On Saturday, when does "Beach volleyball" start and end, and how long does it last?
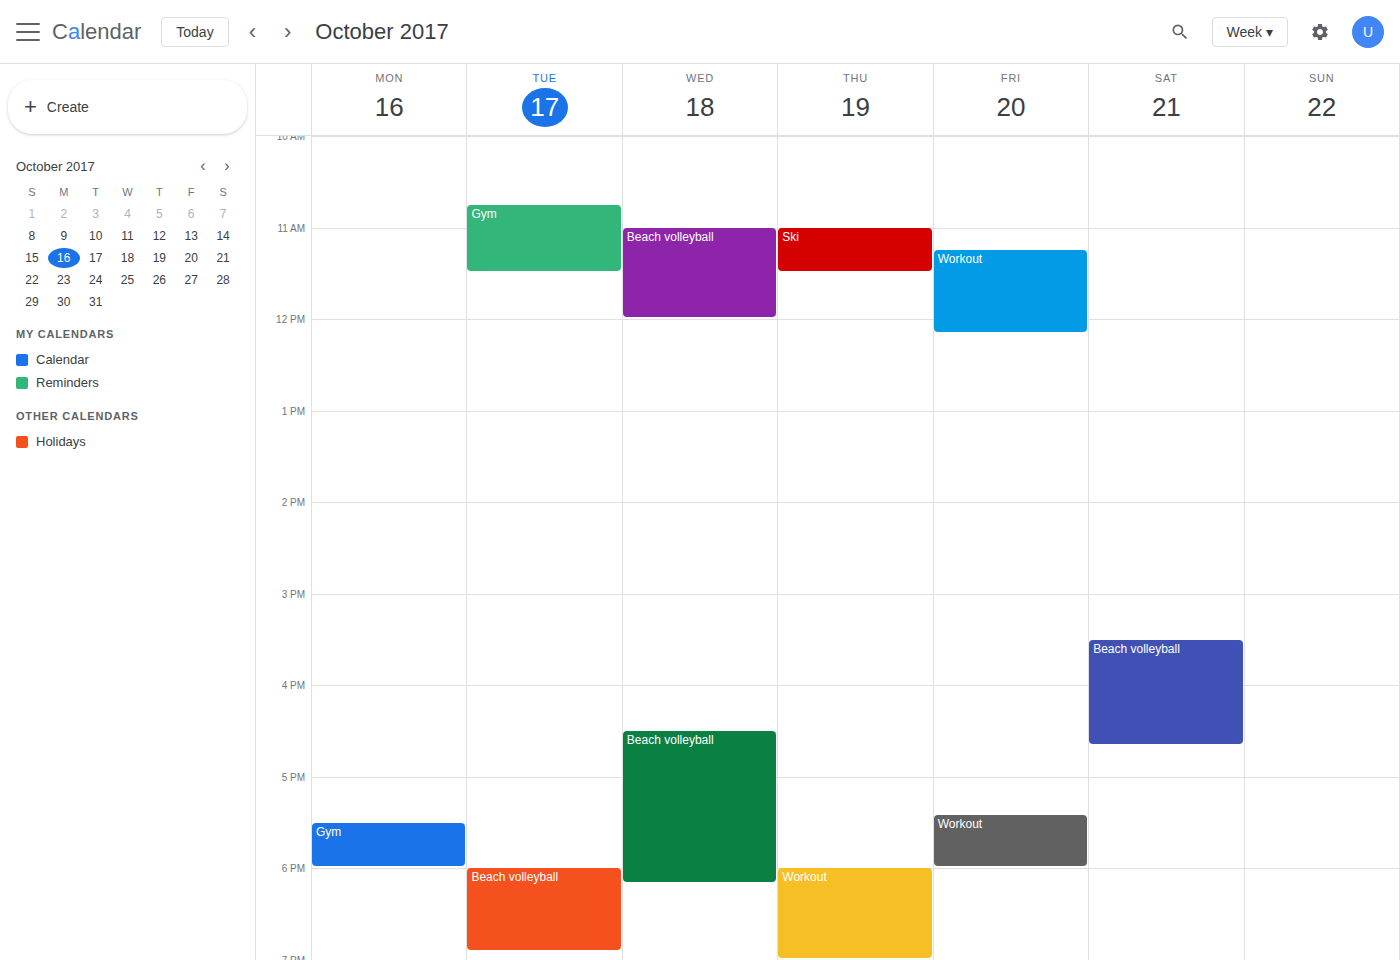
3:30 PM to 4:40 PM, 1 hour 10 minutes